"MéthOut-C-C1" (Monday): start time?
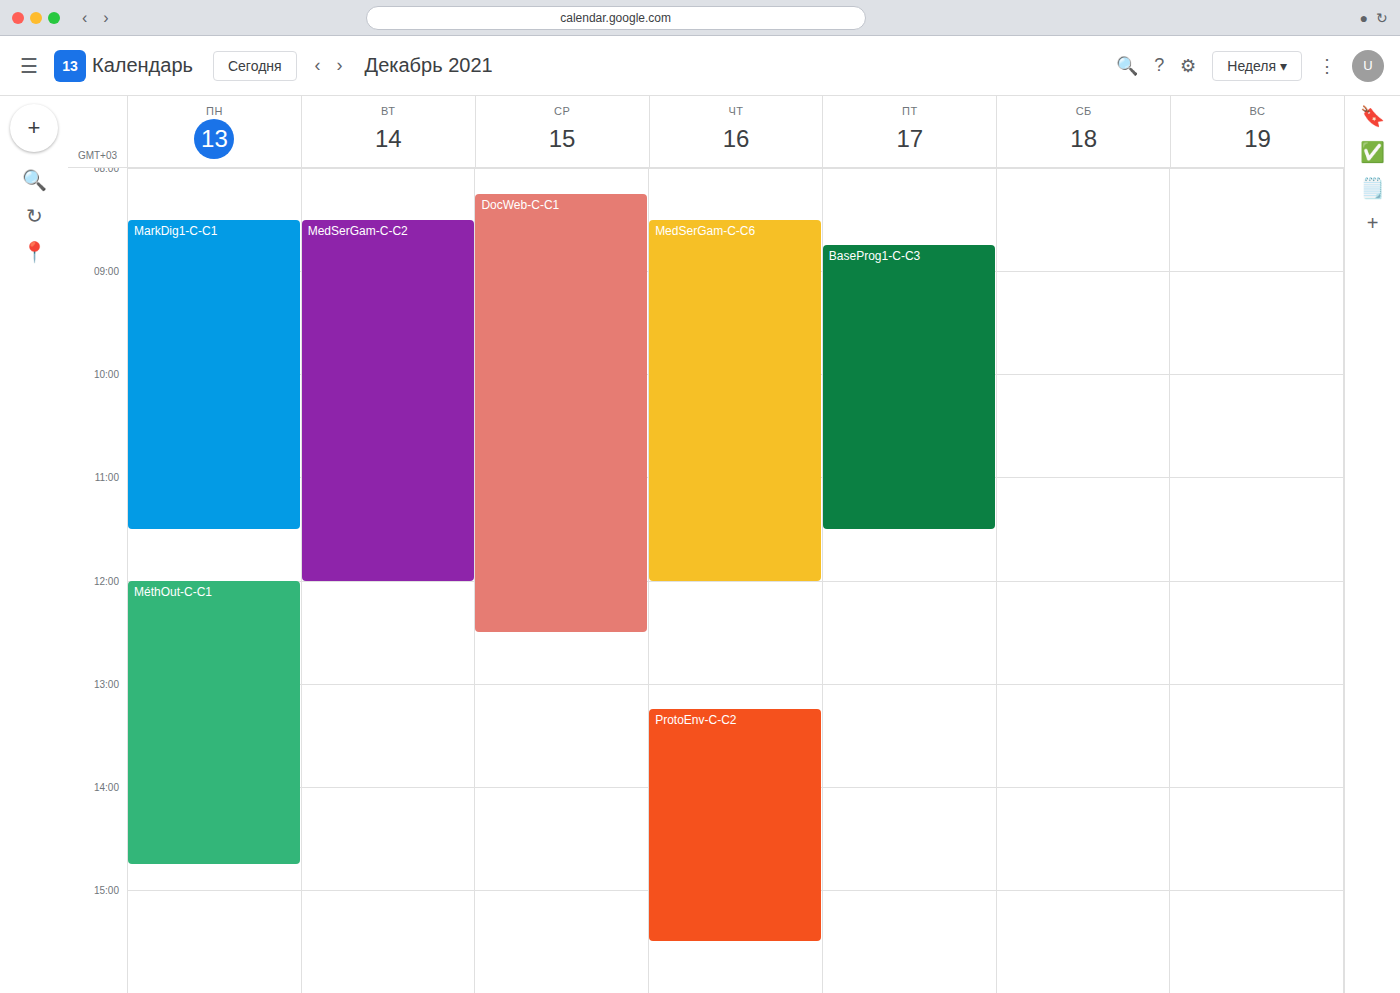
12:00